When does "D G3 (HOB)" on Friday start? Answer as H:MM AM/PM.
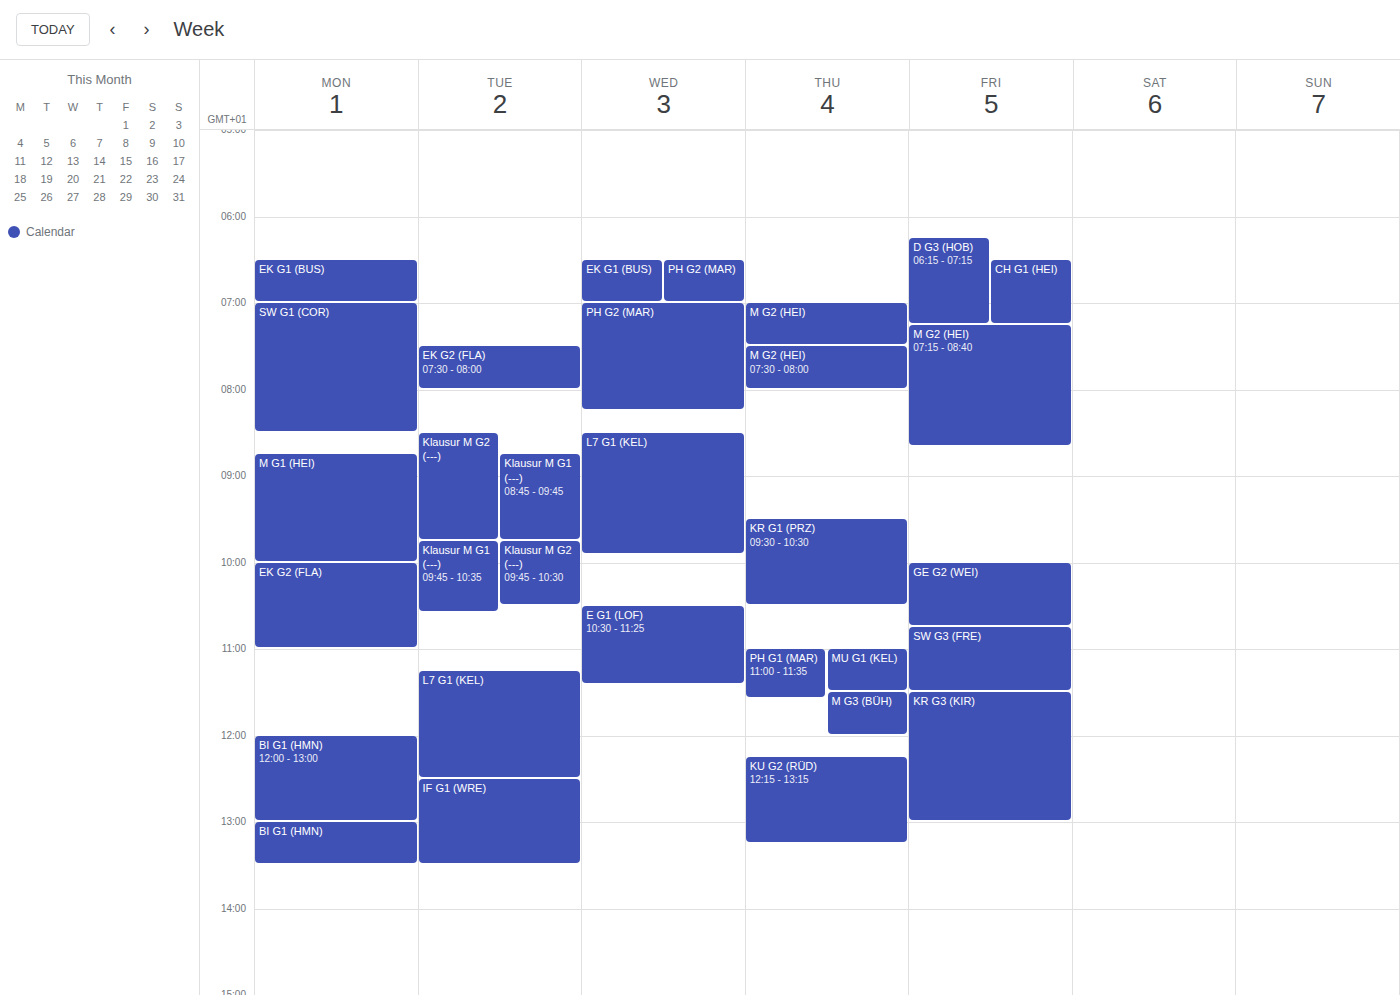
6:15 AM